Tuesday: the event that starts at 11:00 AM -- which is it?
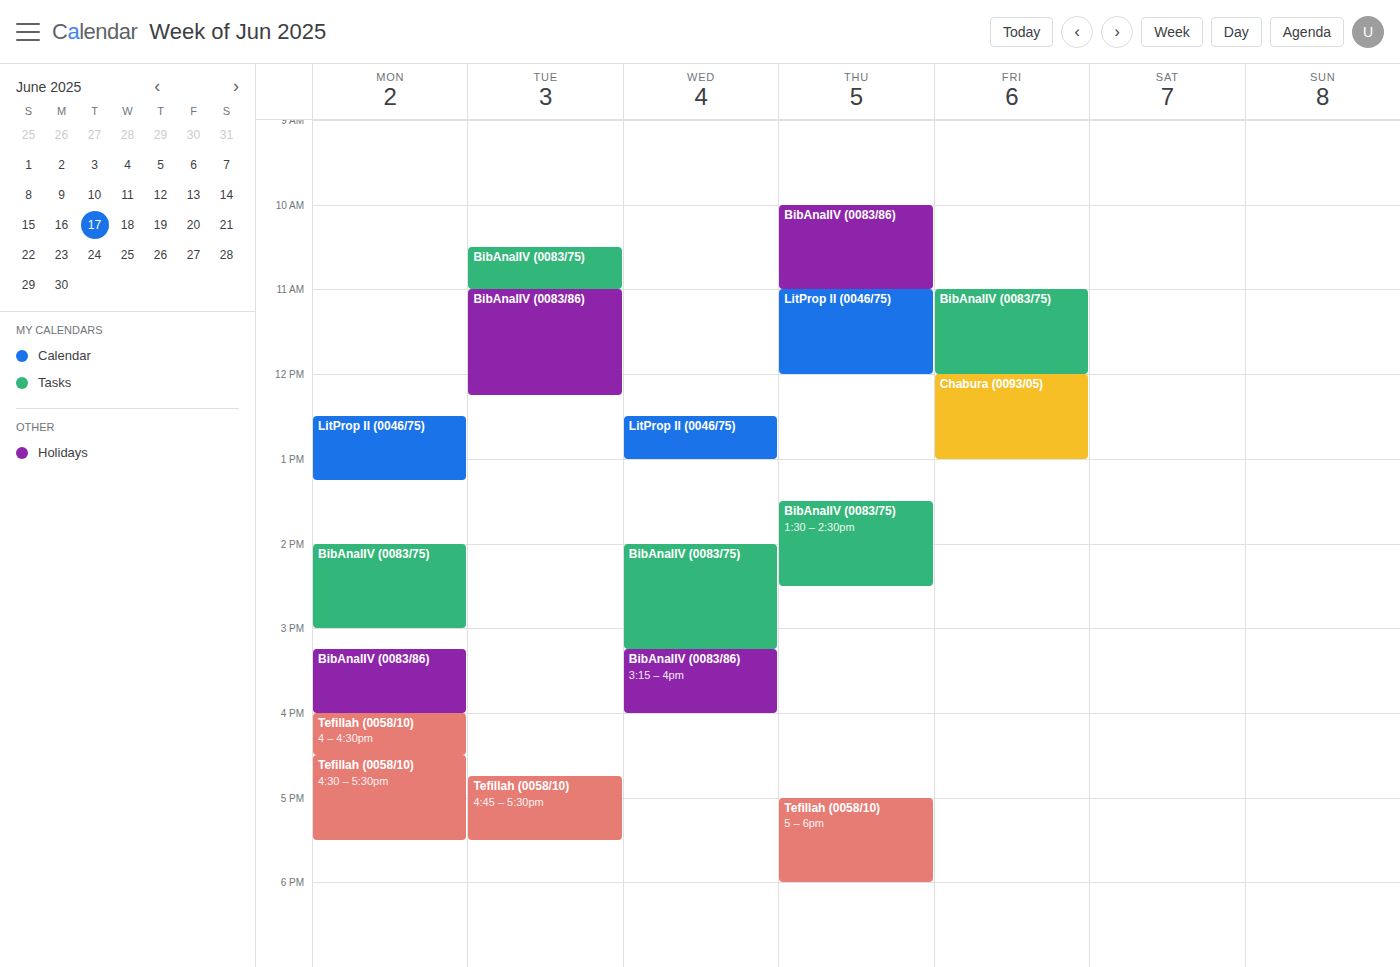
"BibAnalIV (0083/86)"